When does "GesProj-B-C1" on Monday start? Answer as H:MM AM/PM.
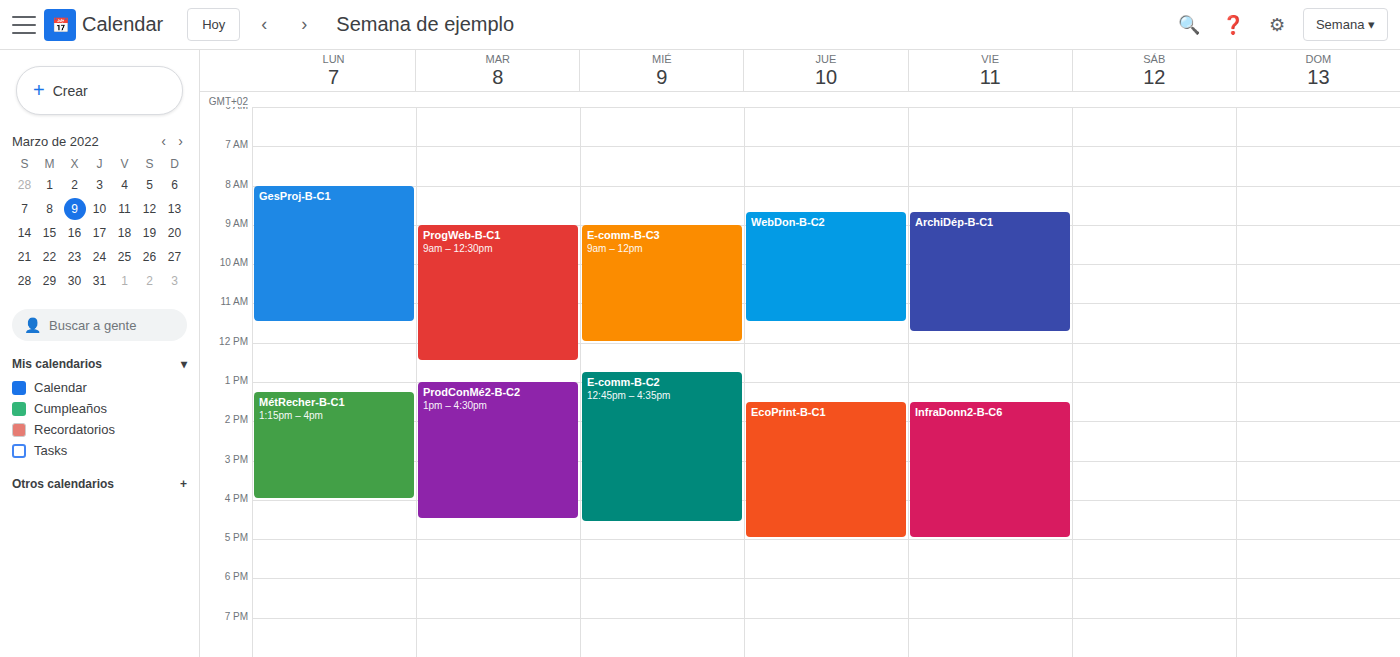
8:00 AM